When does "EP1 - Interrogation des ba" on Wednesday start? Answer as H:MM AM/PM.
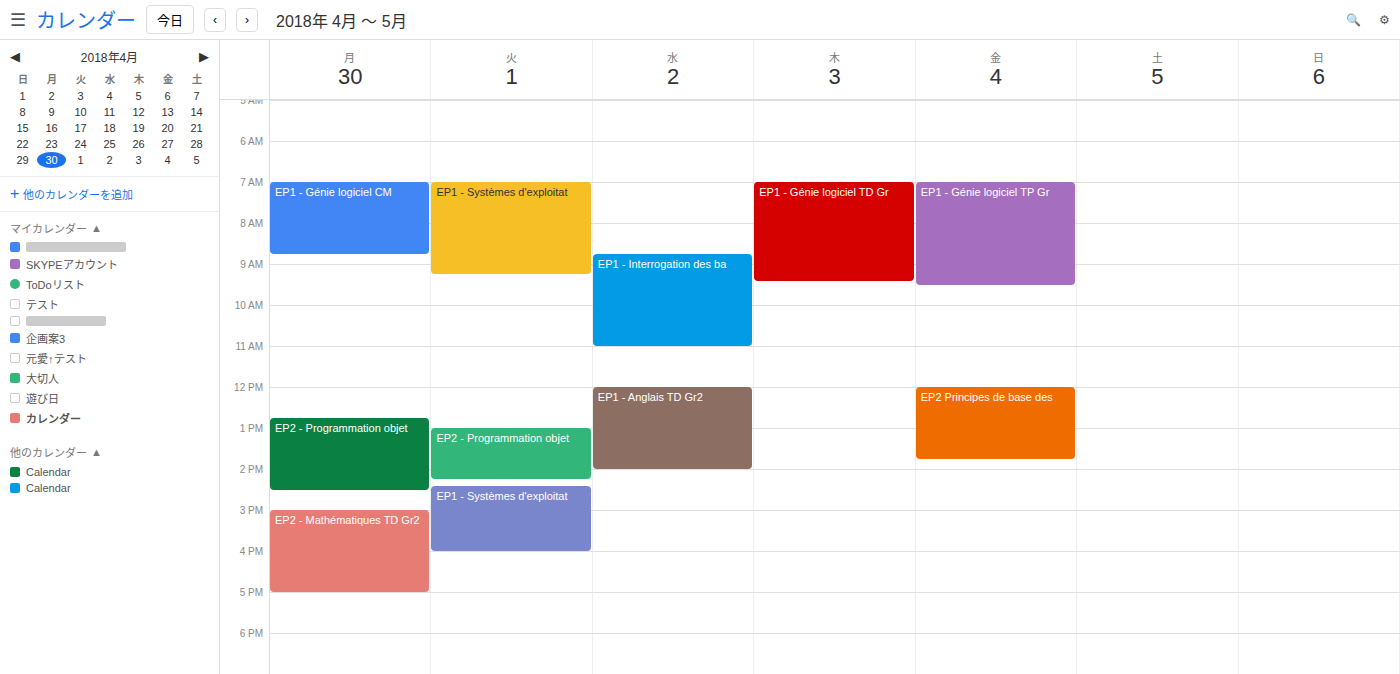
8:45 AM